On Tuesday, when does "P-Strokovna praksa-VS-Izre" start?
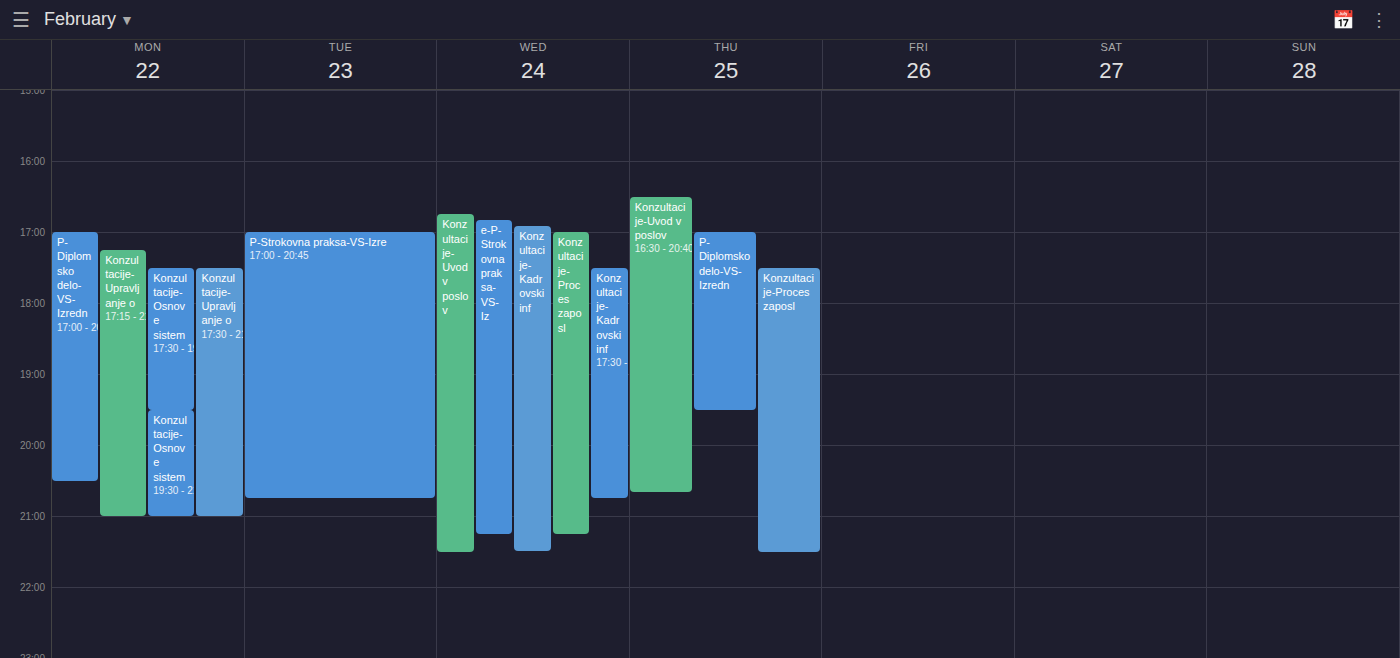
17:00